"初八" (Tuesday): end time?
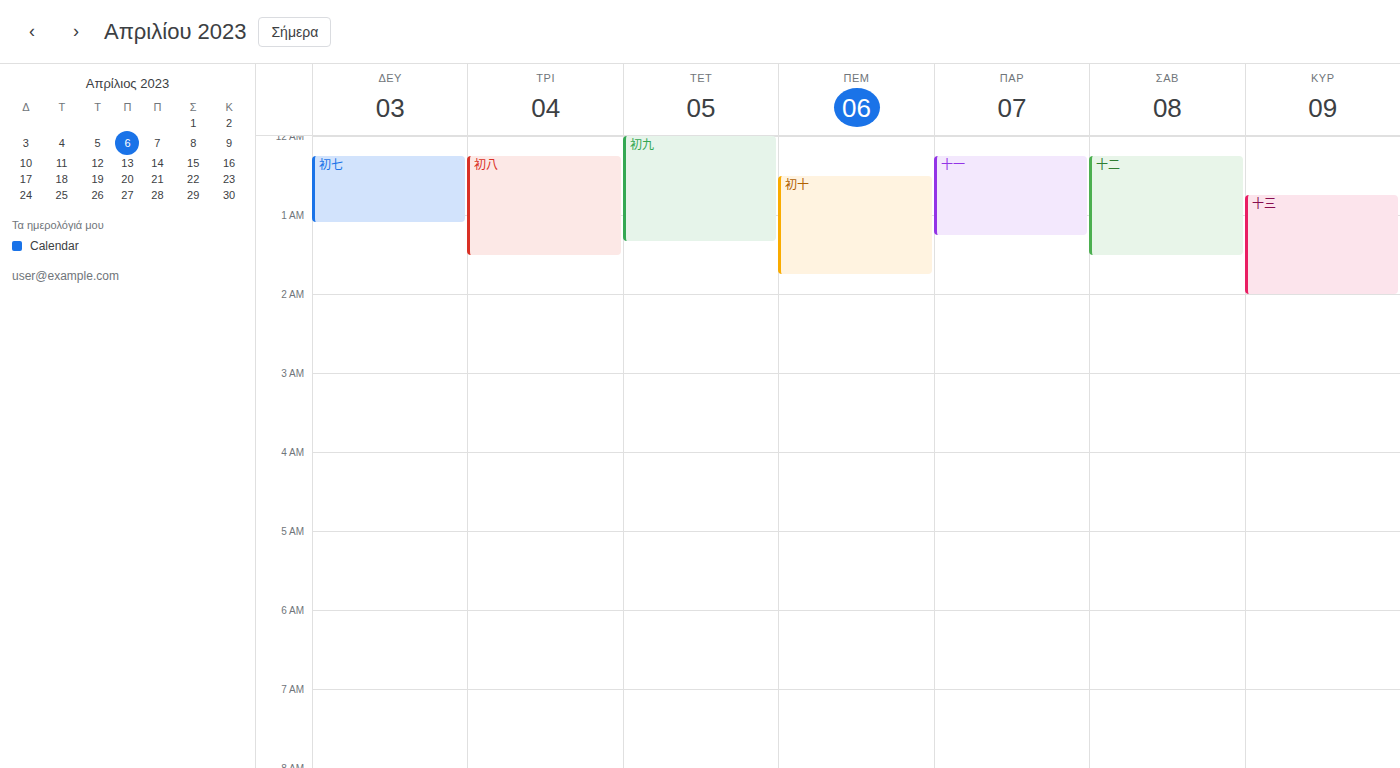
1:30 AM